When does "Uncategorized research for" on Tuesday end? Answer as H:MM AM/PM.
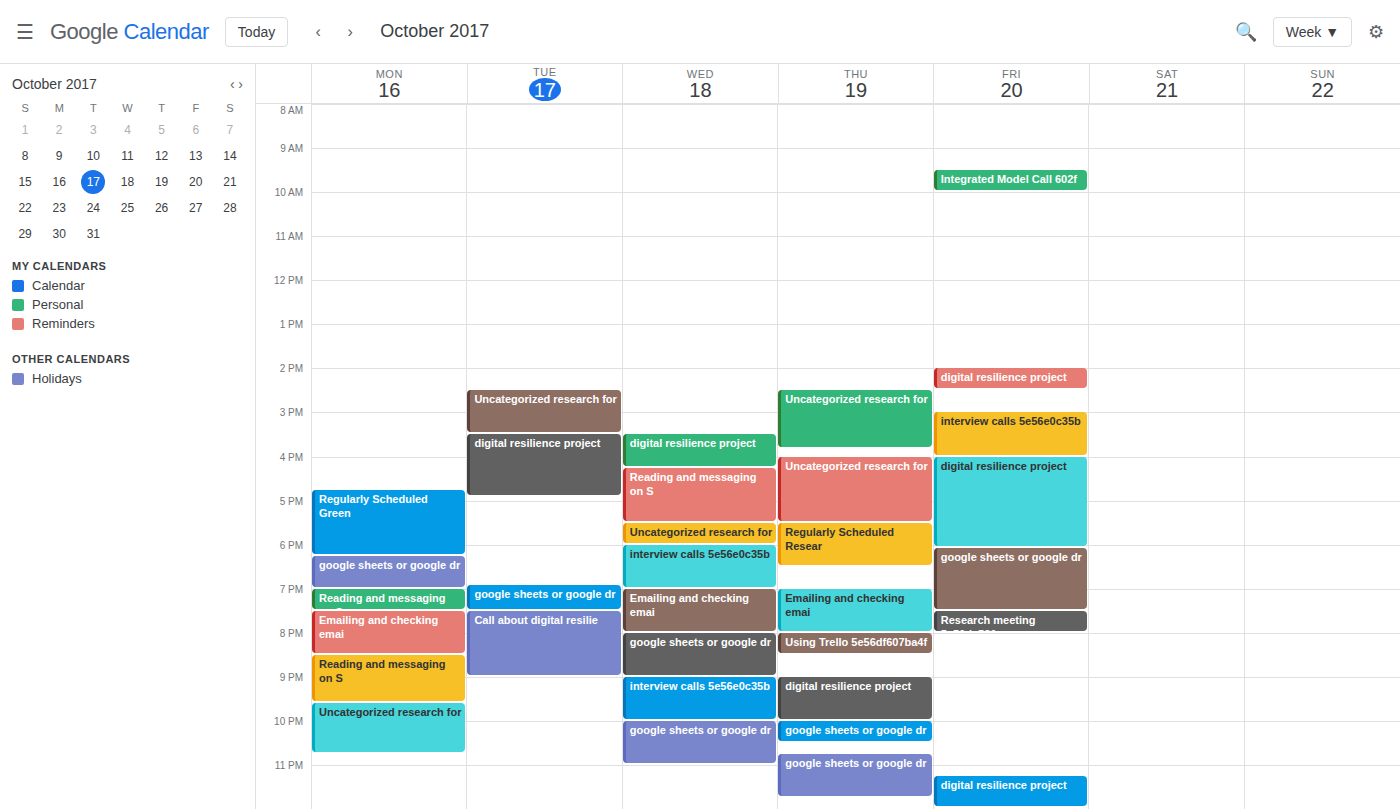
3:30 PM